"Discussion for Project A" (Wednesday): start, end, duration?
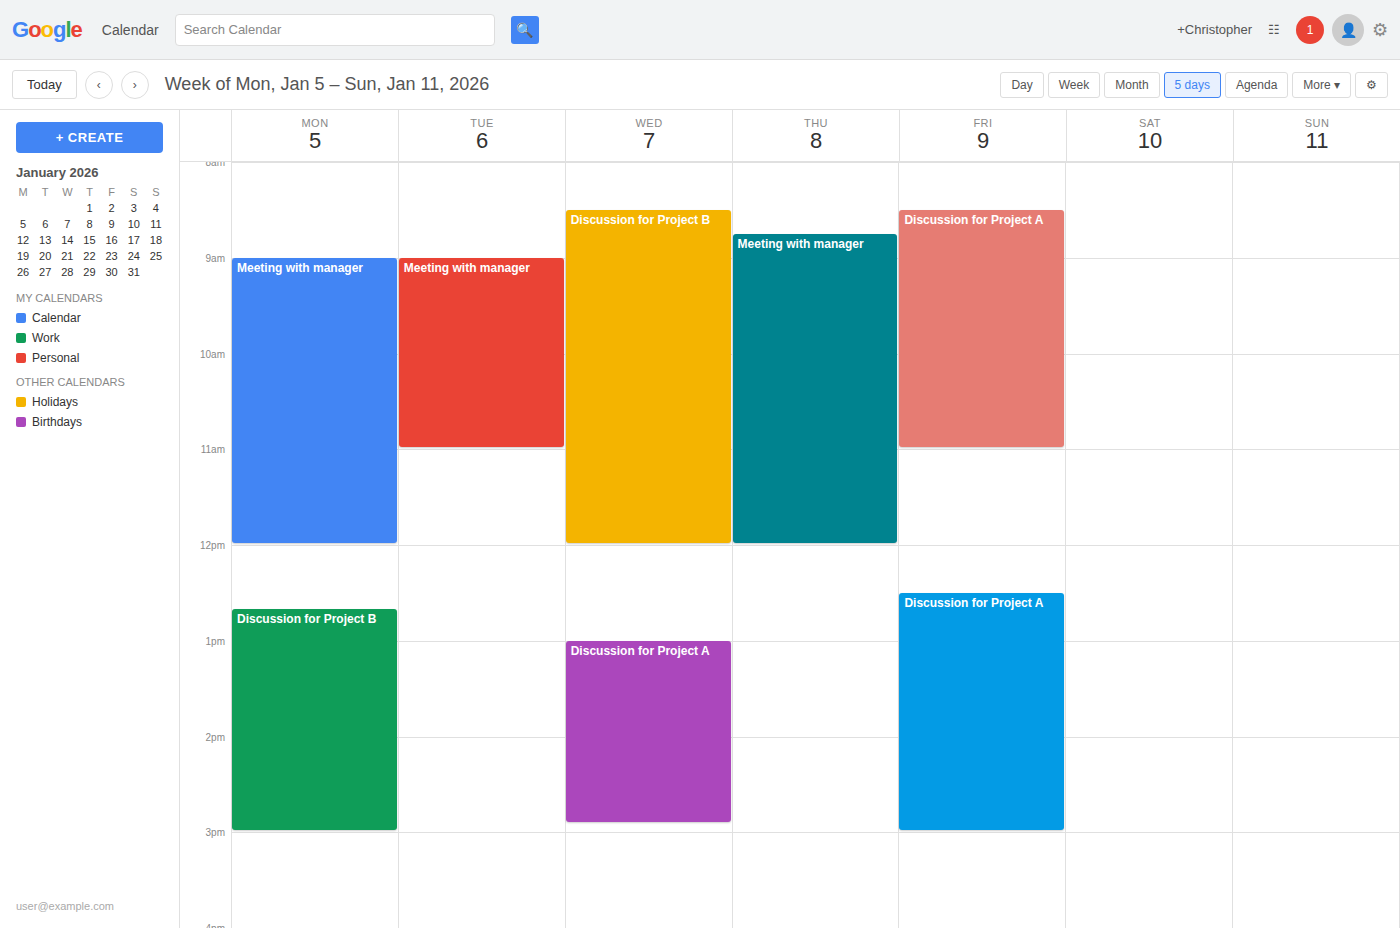
1:00 PM to 2:55 PM, 1 hour 55 minutes